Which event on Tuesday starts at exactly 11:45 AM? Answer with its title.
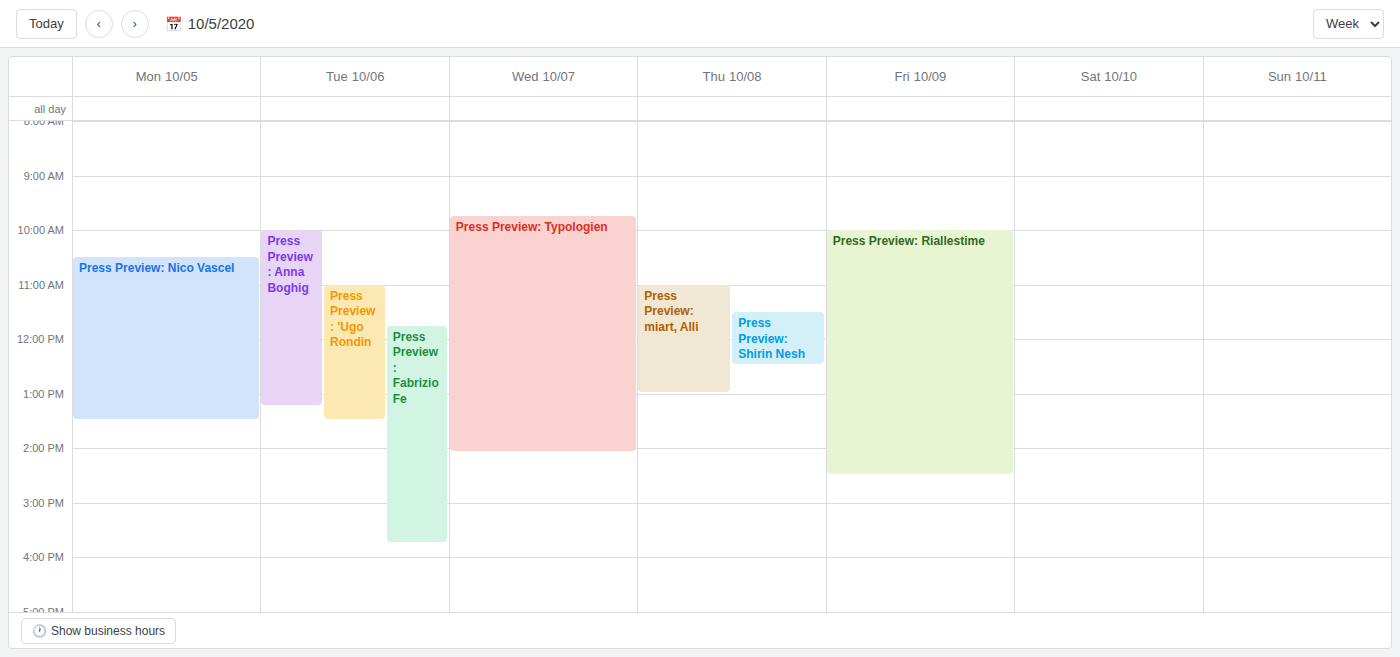
"Press Preview: Fabrizio Fe"